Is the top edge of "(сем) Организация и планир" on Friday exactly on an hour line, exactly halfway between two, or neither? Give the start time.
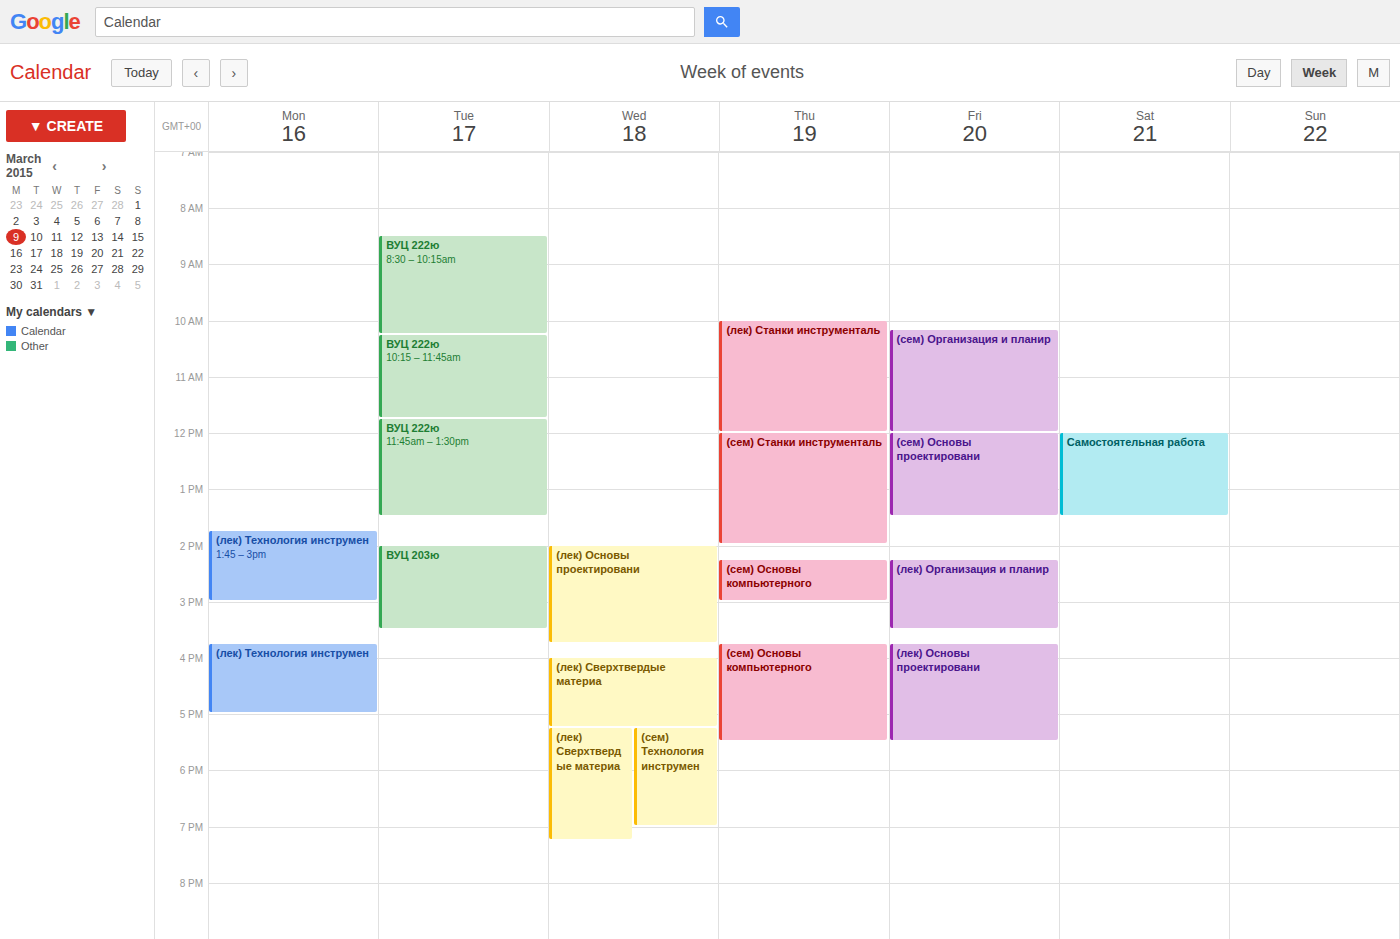
10:10 AM -- neither: 10 minutes below the 10 AM line and 50 minutes above the 11 AM line.